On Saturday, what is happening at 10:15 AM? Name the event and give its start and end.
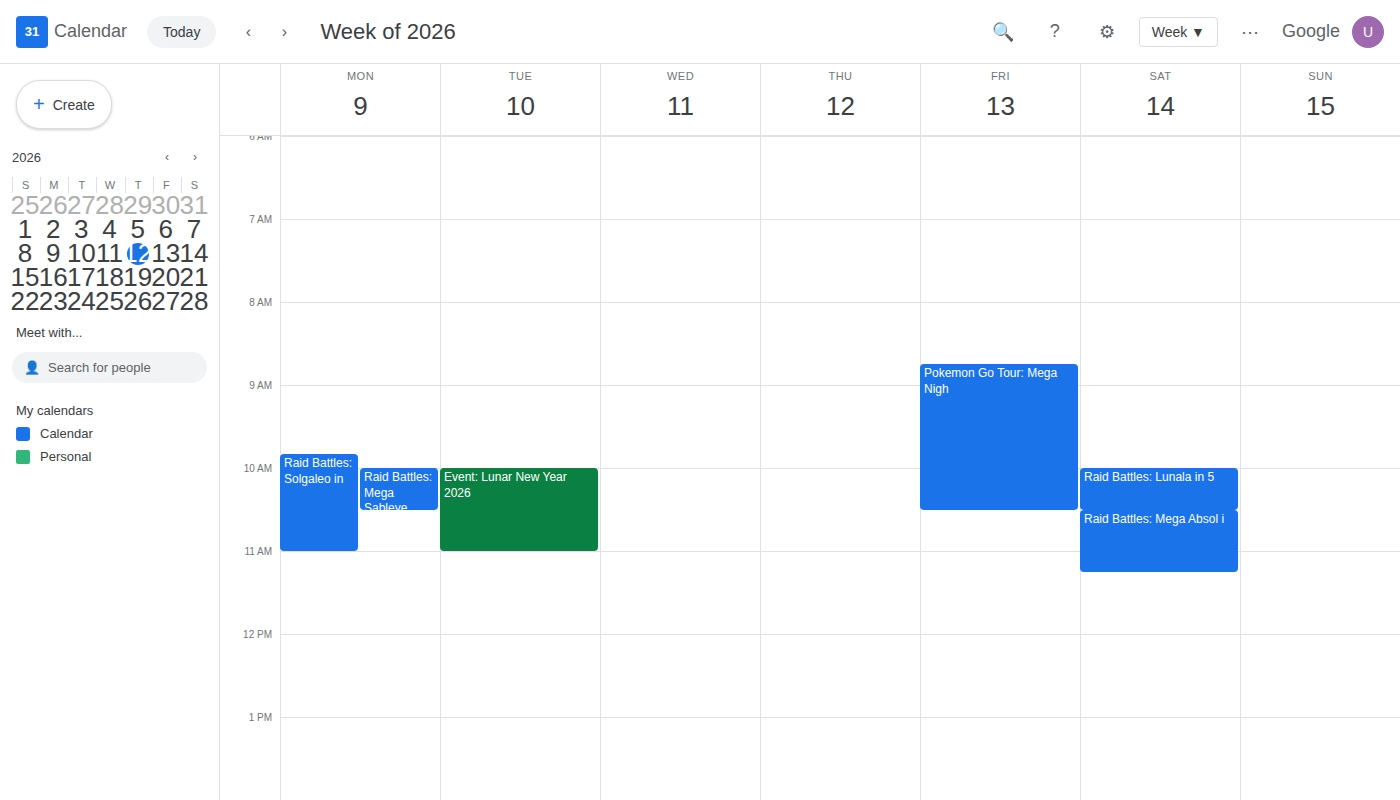
"Raid Battles: Lunala in 5", 10:00 AM to 10:30 AM